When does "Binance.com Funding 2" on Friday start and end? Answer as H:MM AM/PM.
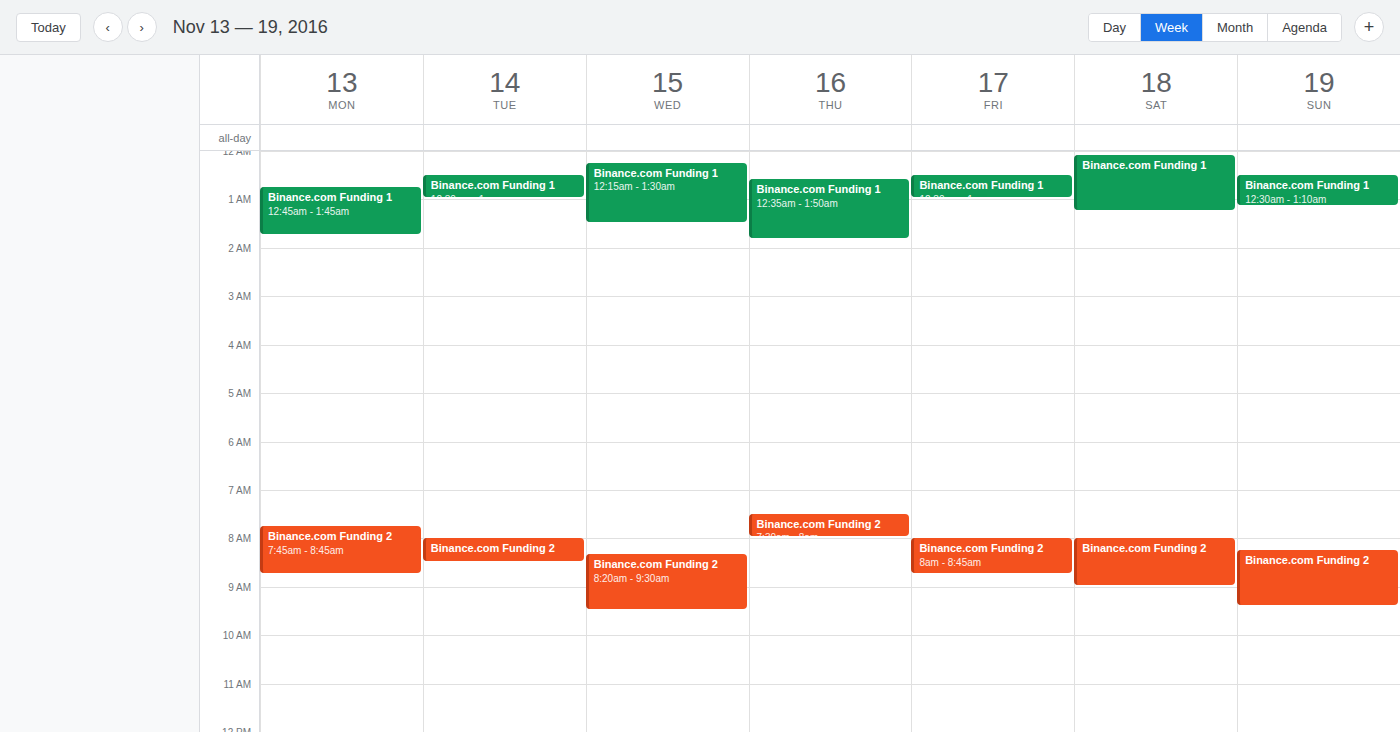
8:00 AM to 8:45 AM